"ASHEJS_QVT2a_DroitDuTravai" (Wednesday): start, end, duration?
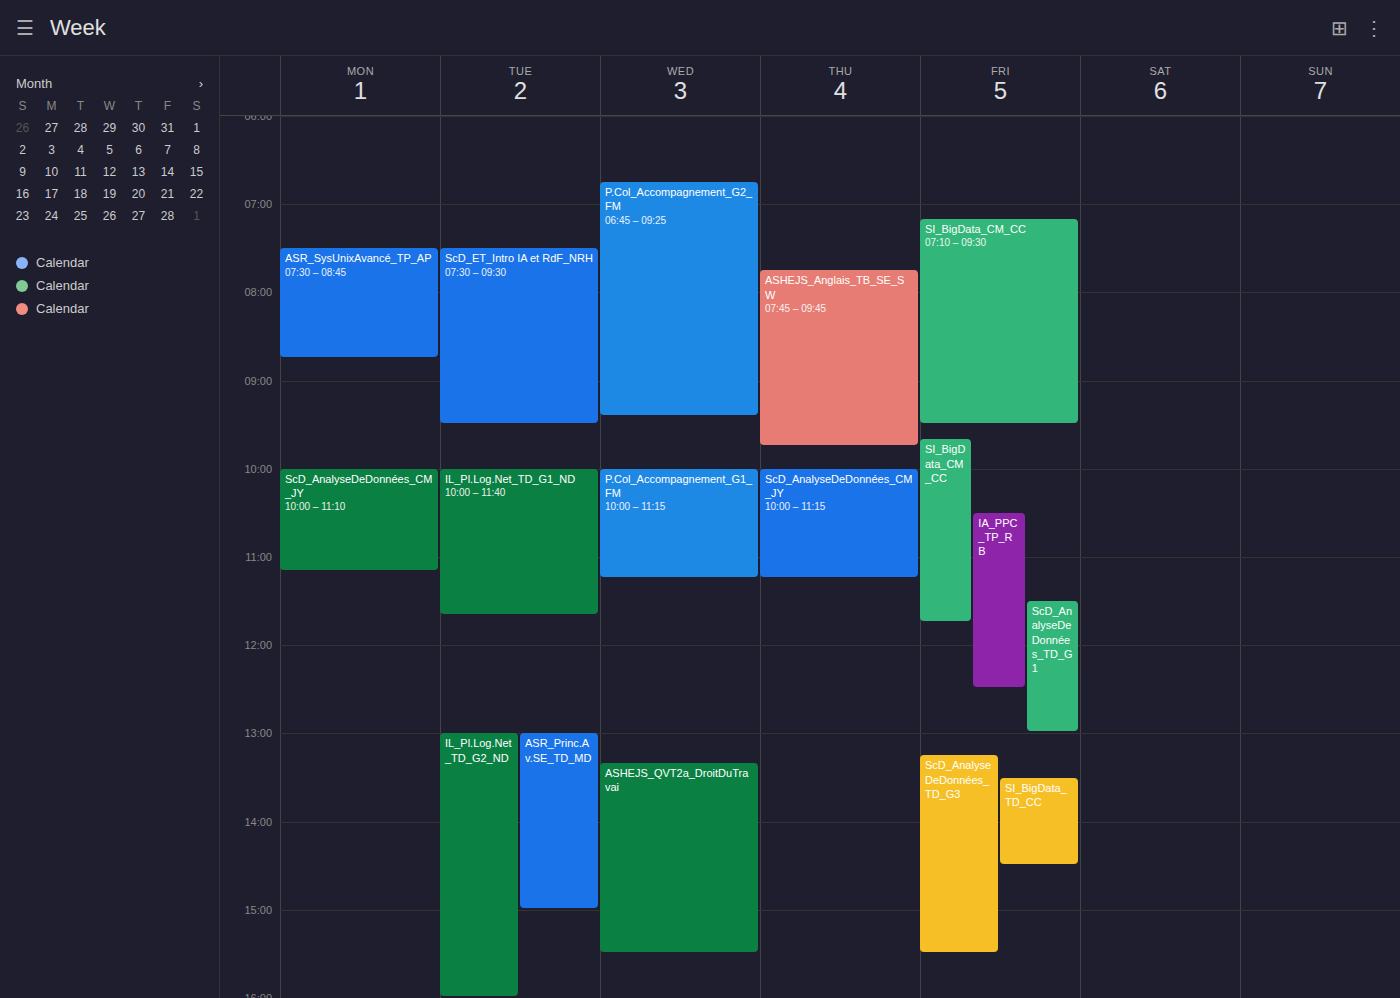
13:20 to 15:30, 2 hours 10 minutes